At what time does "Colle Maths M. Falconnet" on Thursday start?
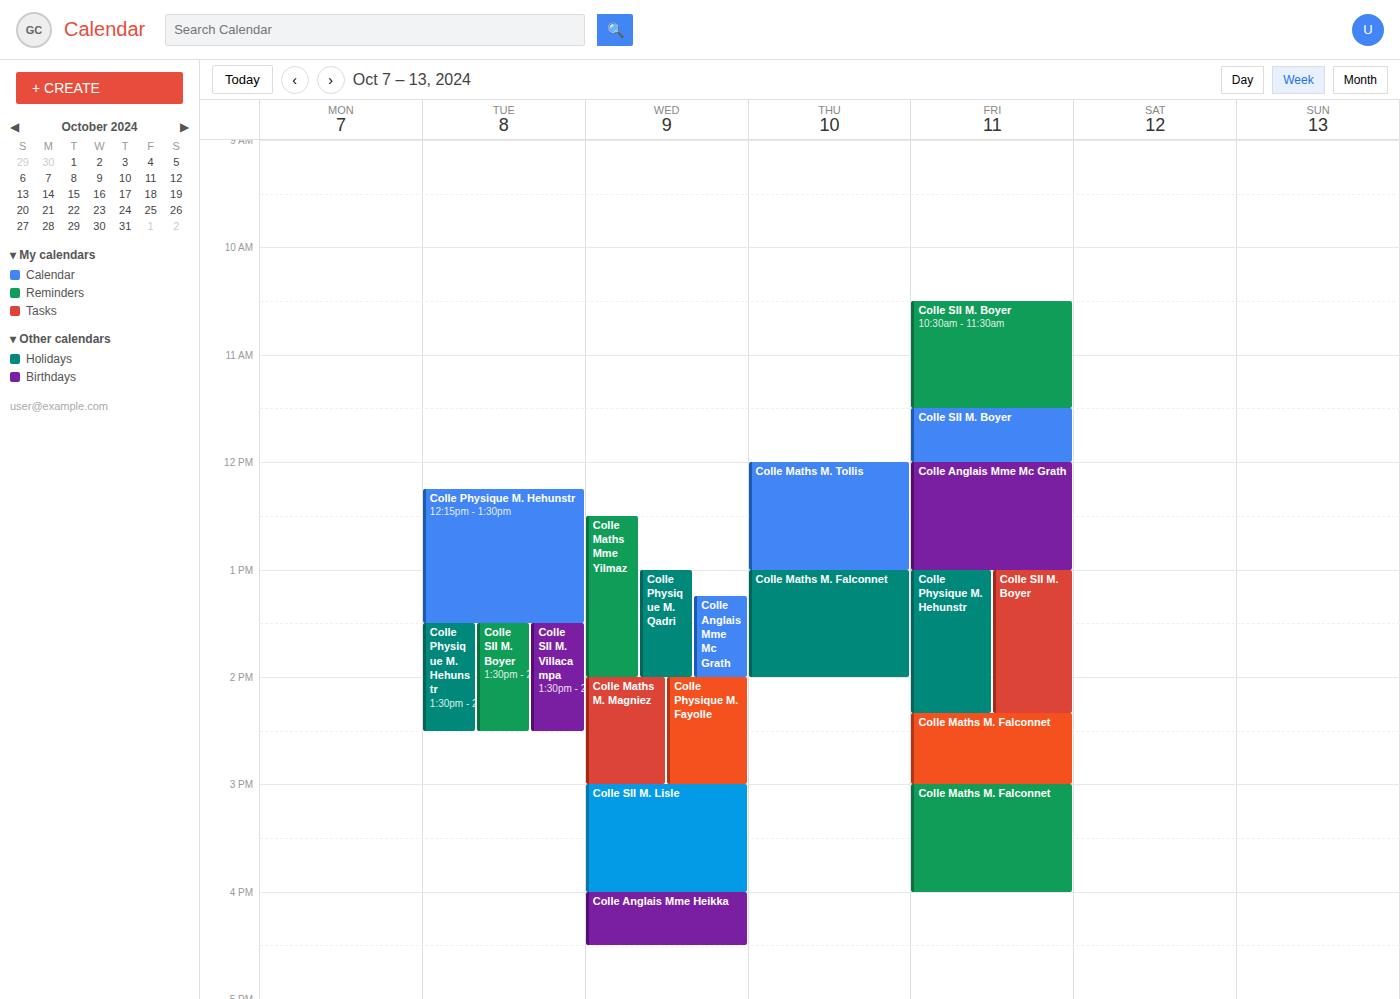
1:00 PM